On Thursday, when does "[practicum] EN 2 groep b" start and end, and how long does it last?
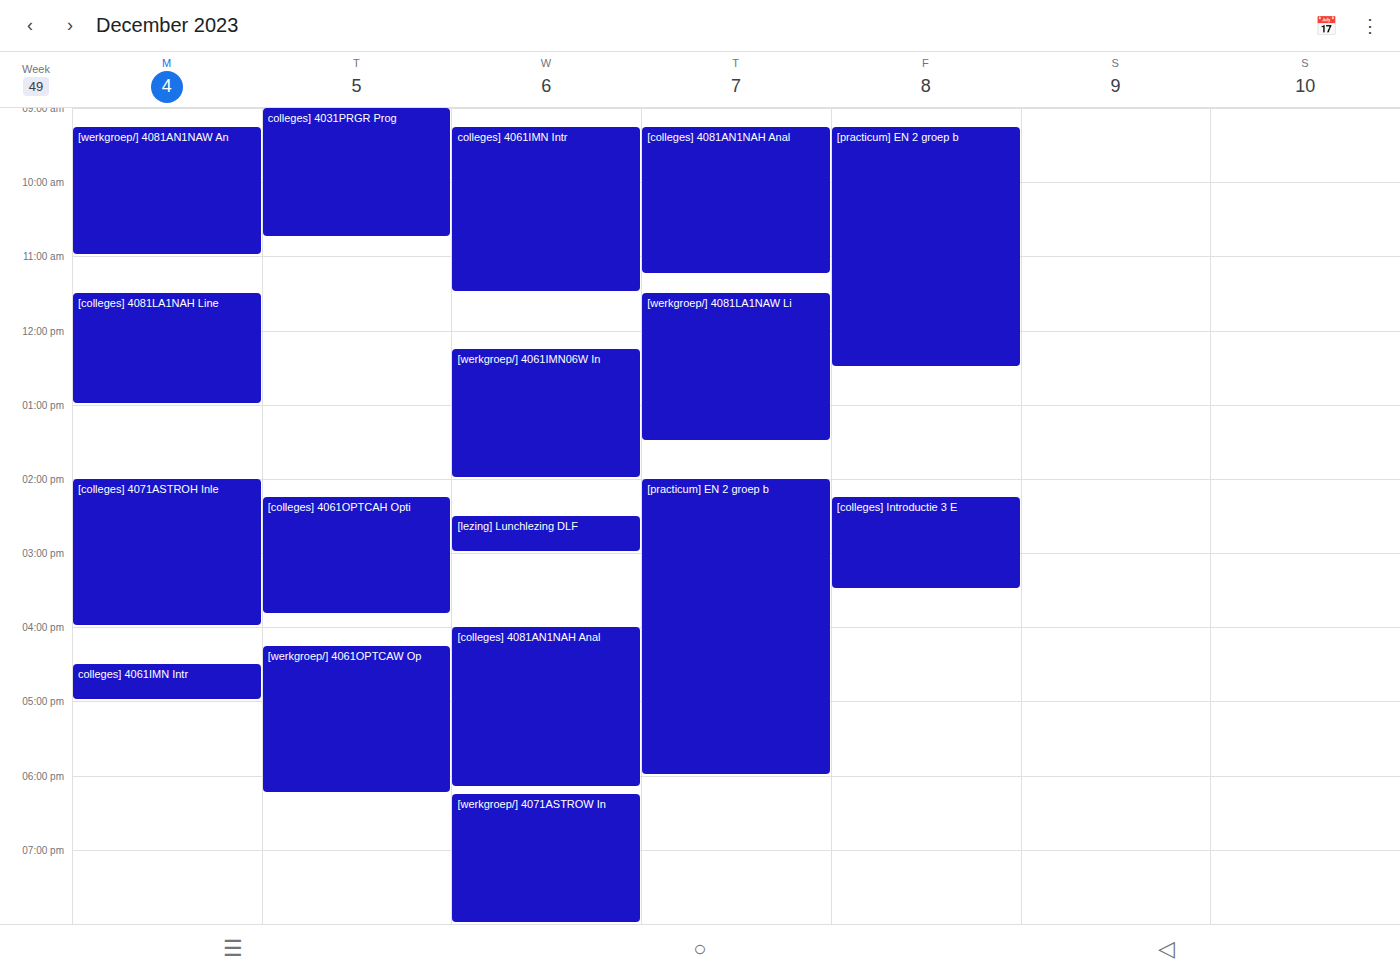
2:00 PM to 6:00 PM, 4 hours